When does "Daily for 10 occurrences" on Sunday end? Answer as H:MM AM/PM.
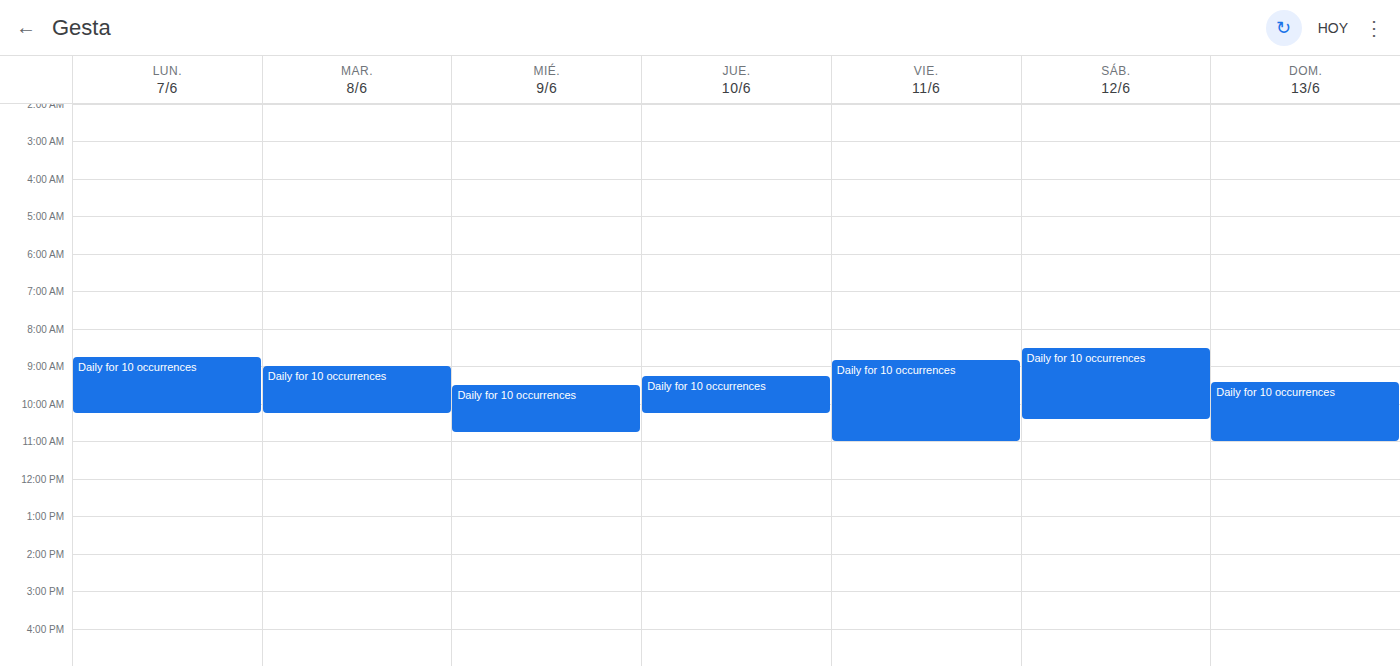
11:00 AM